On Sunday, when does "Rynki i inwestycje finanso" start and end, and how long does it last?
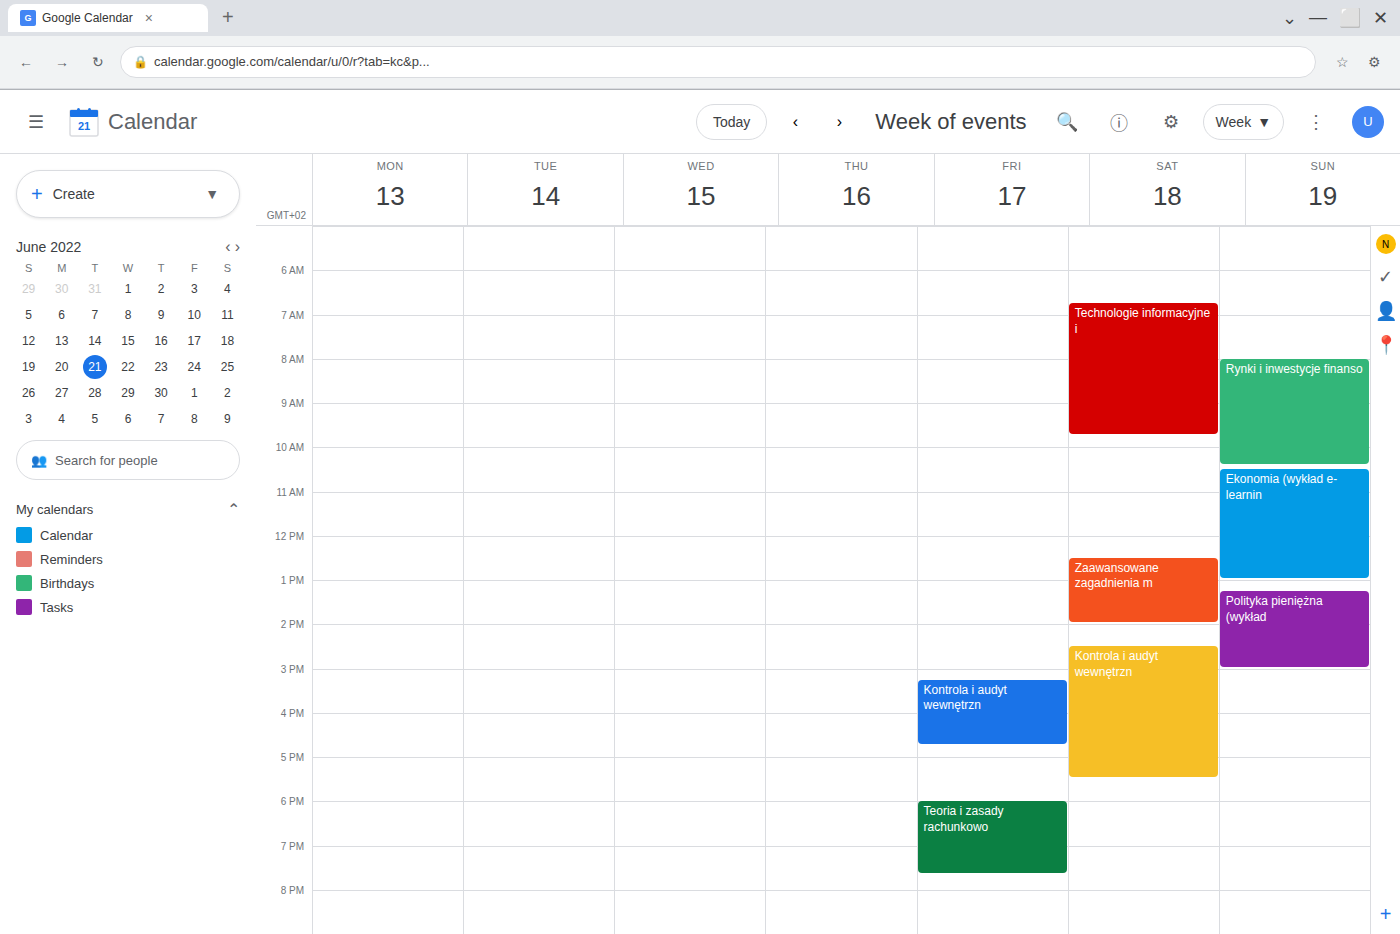
8:00 AM to 10:25 AM, 2 hours 25 minutes